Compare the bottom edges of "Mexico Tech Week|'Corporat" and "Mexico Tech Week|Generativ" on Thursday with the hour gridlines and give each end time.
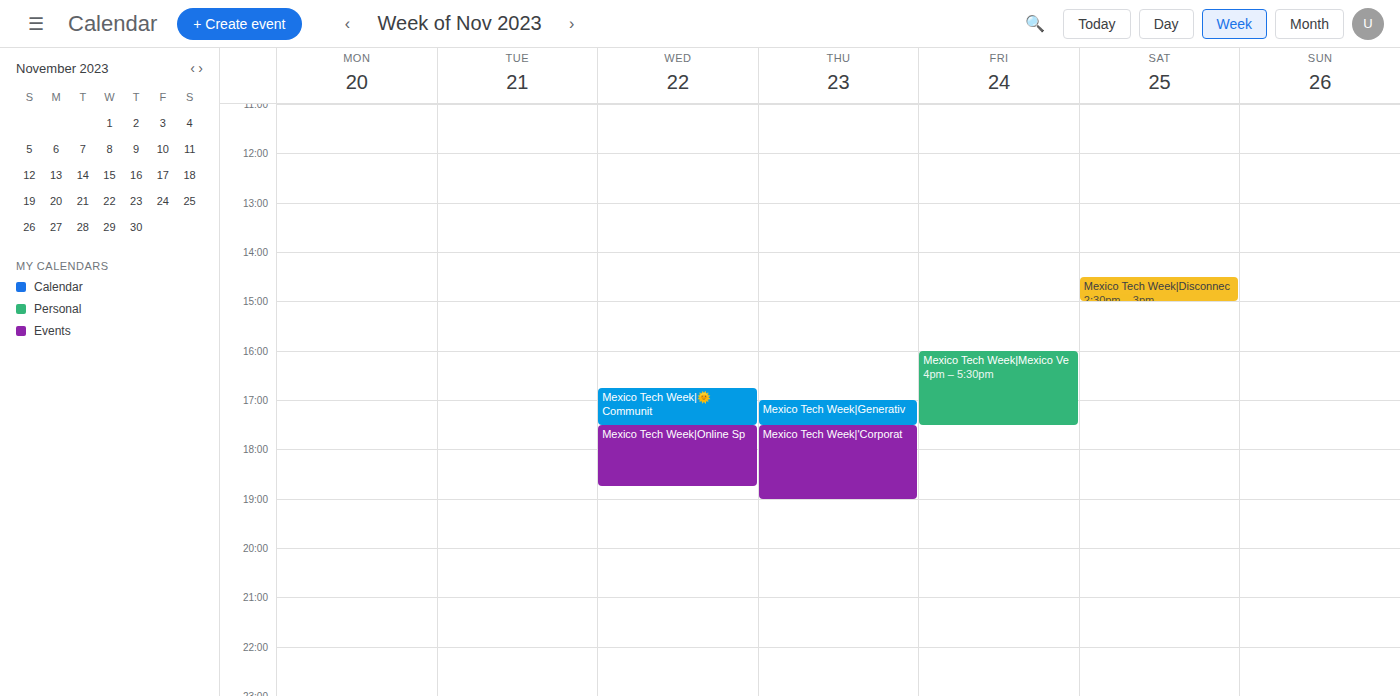
"Mexico Tech Week|'Corporat": 7:00 PM, exactly on the 7 PM line. "Mexico Tech Week|Generativ": 5:30 PM, halfway between the 5 PM and 6 PM lines.